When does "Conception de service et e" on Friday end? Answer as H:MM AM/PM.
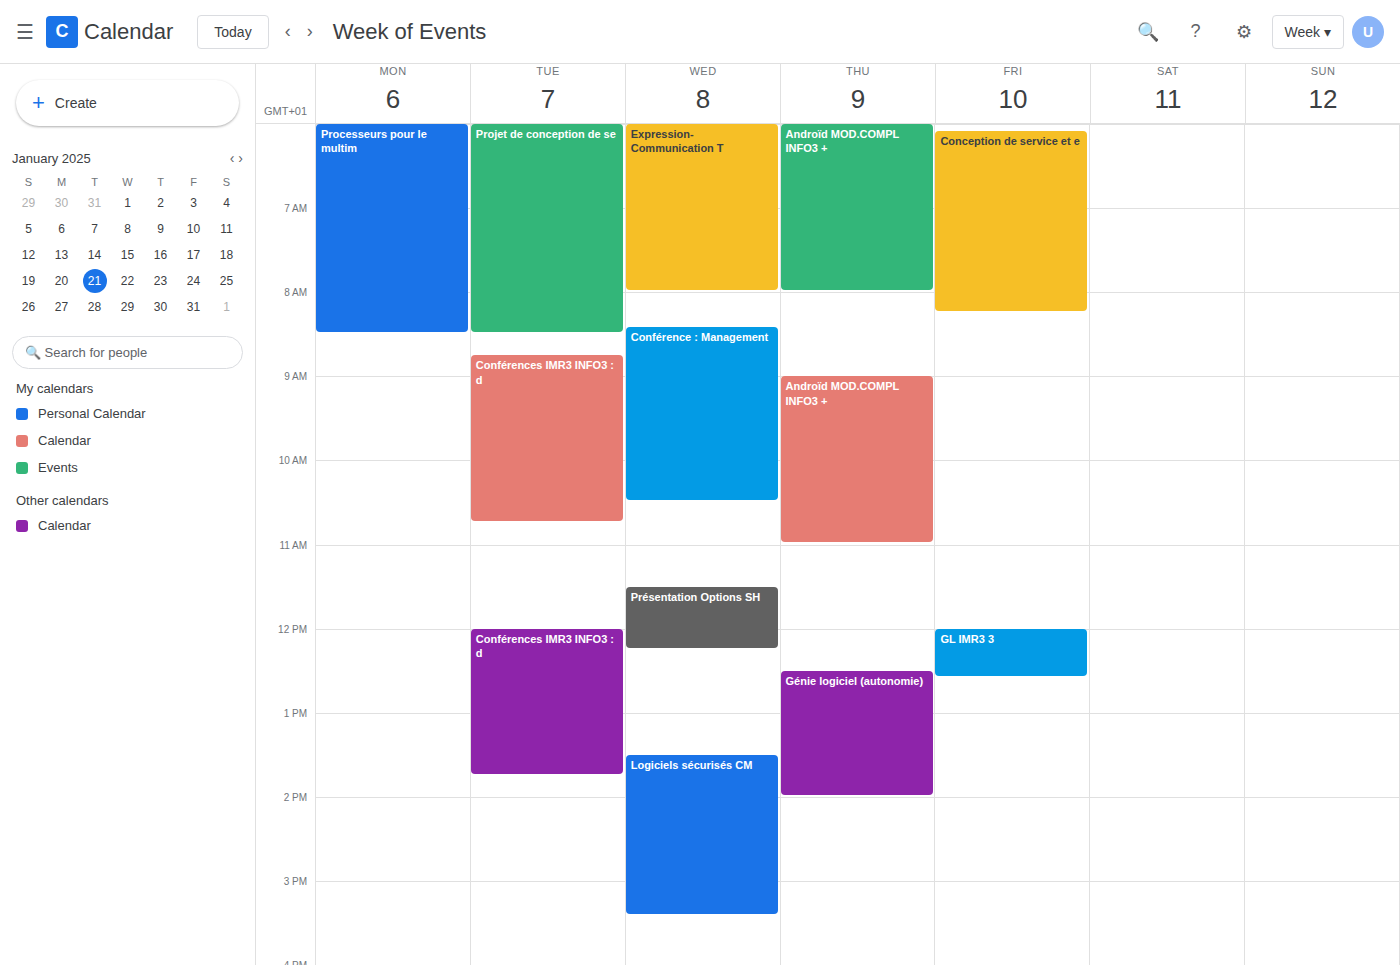
8:15 AM